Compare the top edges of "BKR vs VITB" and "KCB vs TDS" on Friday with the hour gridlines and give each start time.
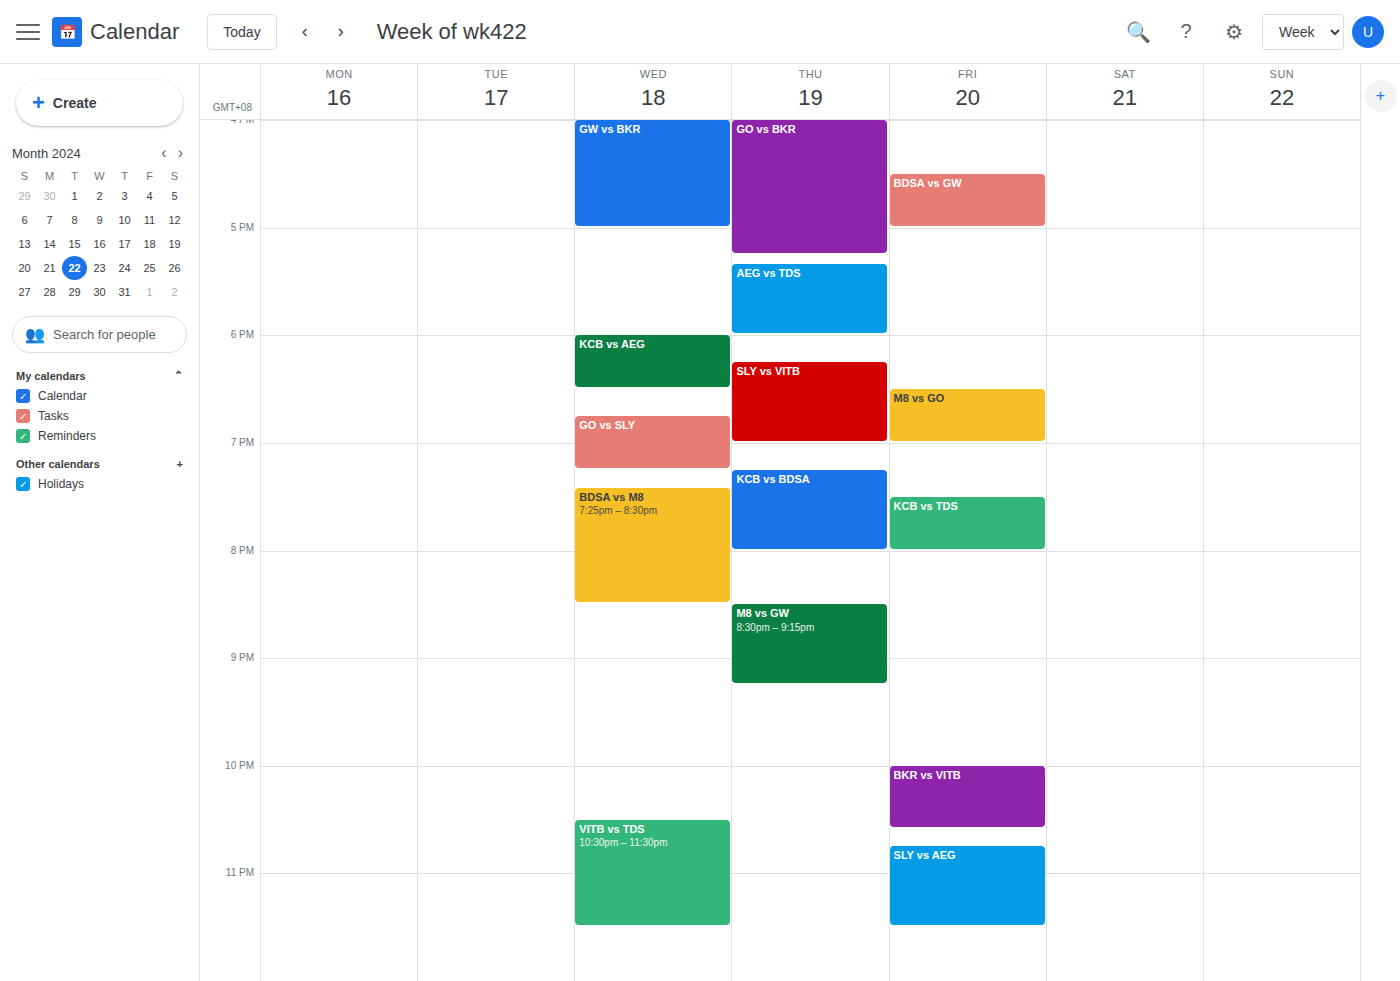
"BKR vs VITB": 10:00 PM, exactly on the 10 PM line. "KCB vs TDS": 7:30 PM, halfway between the 7 PM and 8 PM lines.